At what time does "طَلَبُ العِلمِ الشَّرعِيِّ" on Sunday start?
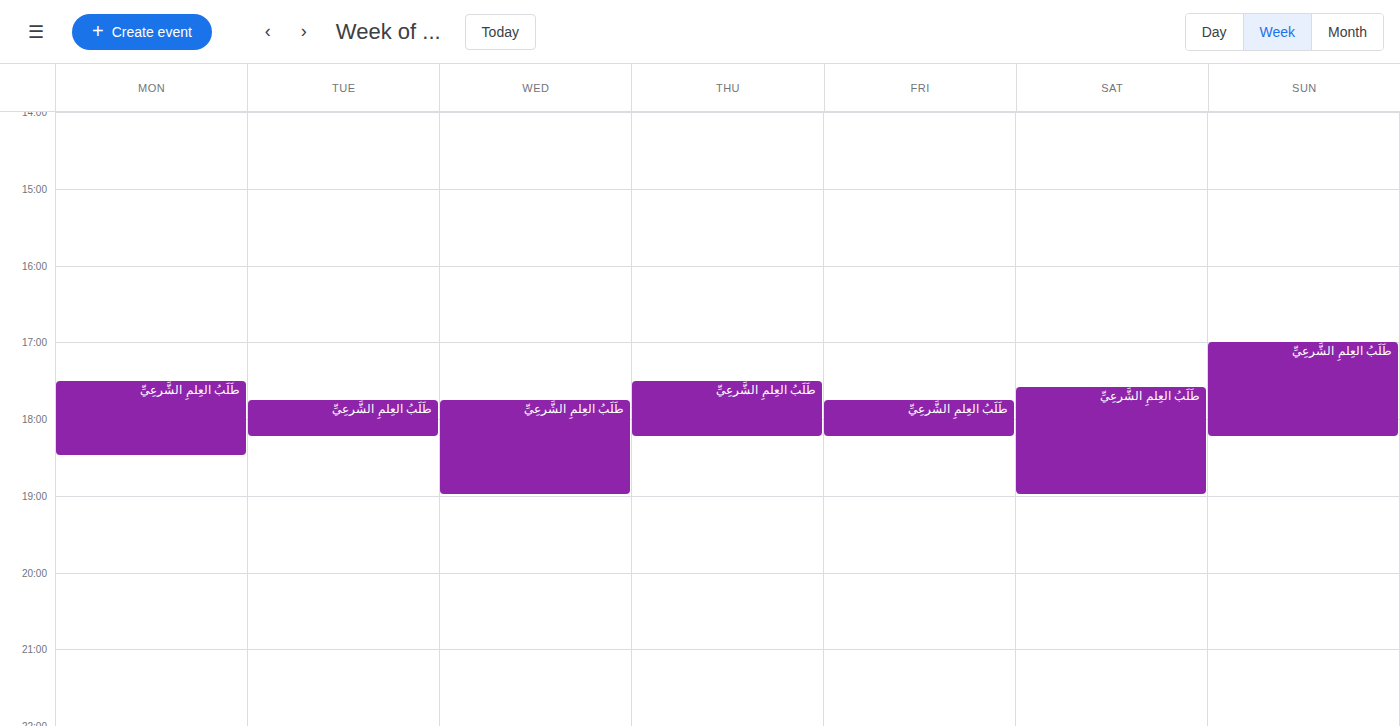
5:00 PM